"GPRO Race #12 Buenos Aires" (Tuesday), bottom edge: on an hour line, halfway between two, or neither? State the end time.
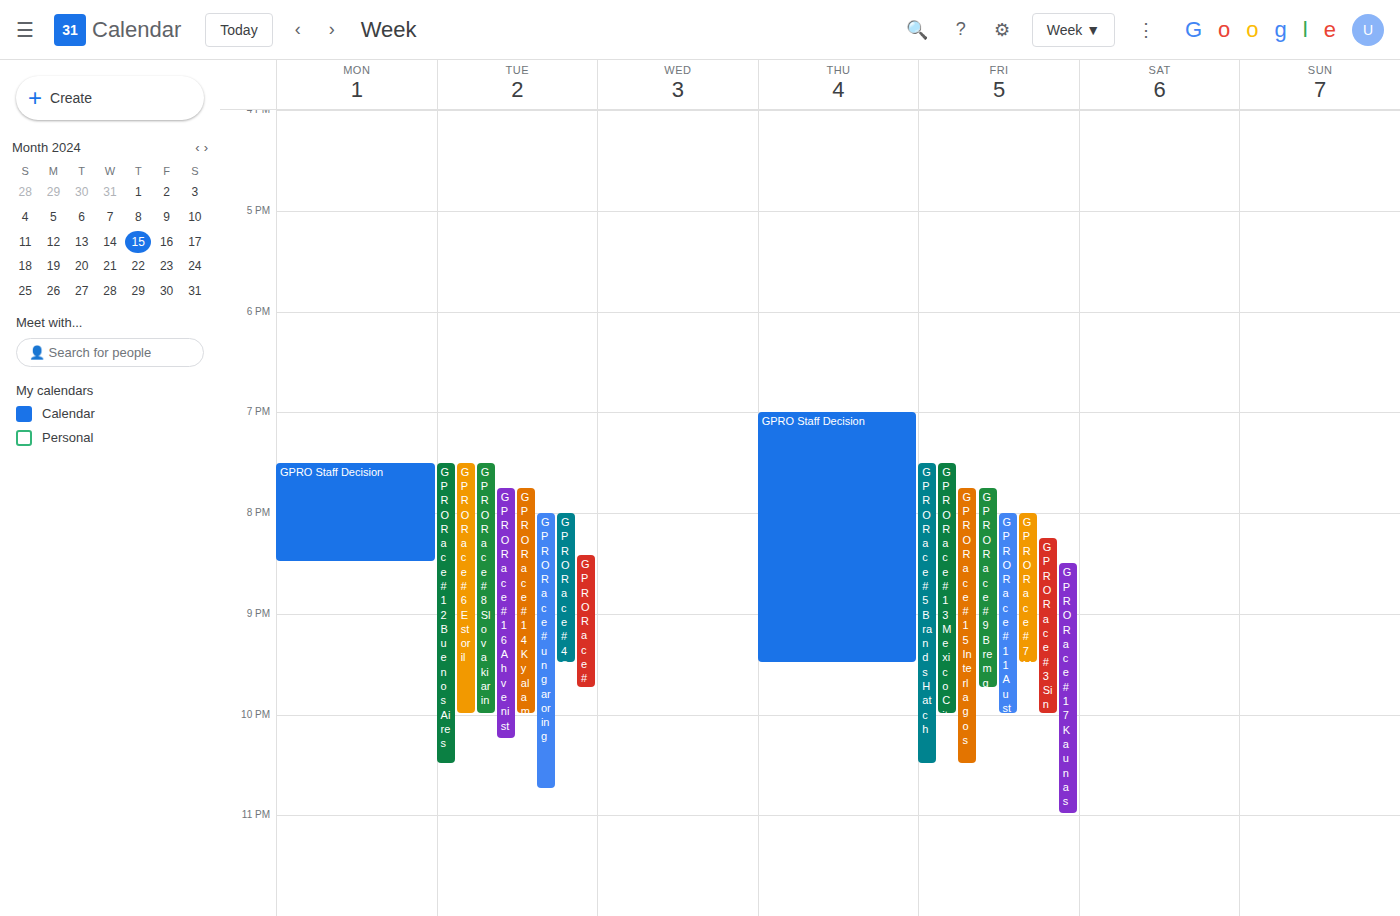
10:30 PM -- halfway between the 10 PM and 11 PM lines.